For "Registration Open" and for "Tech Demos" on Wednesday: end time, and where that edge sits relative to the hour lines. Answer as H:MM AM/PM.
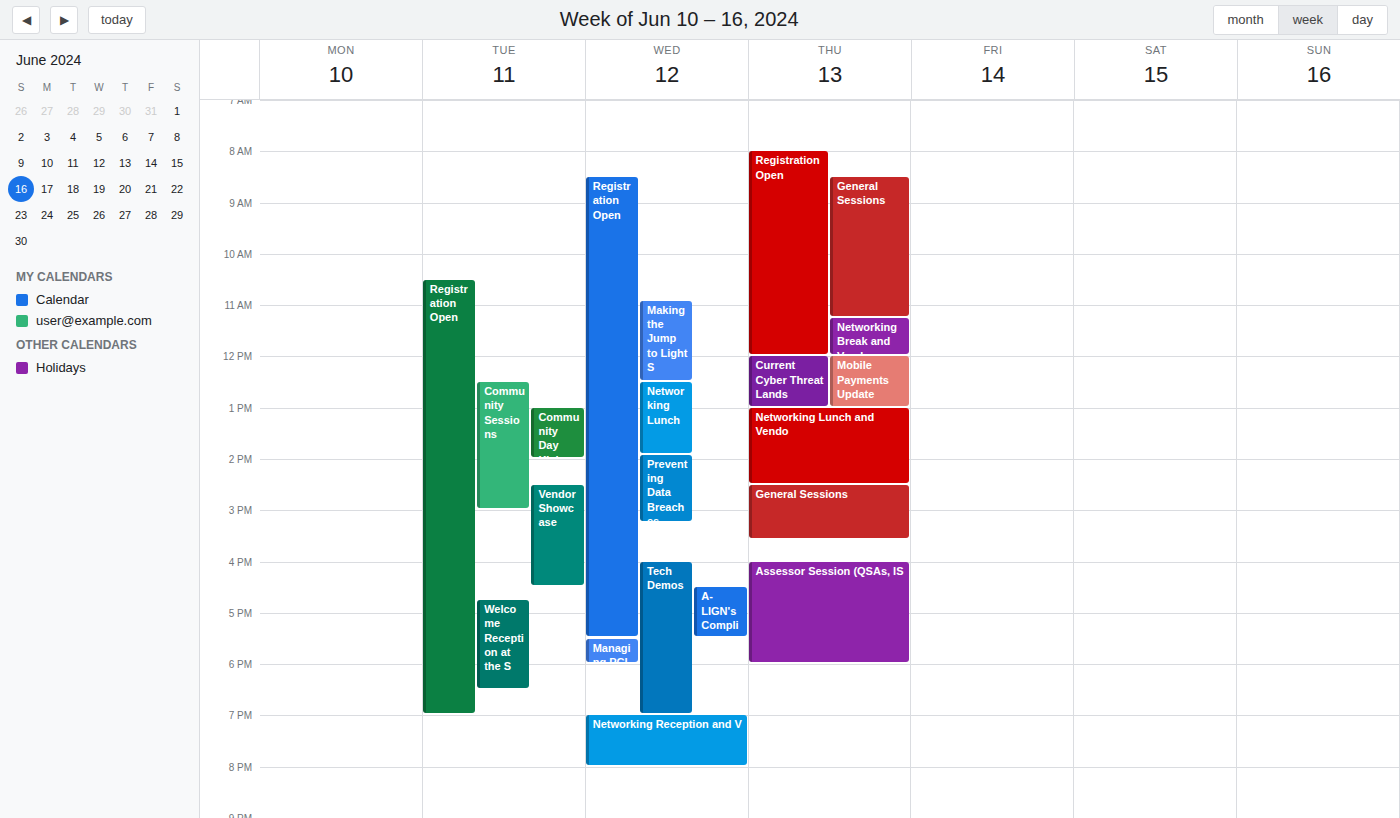
"Registration Open": 5:30 PM, halfway between the 5 PM and 6 PM lines. "Tech Demos": 7:00 PM, exactly on the 7 PM line.